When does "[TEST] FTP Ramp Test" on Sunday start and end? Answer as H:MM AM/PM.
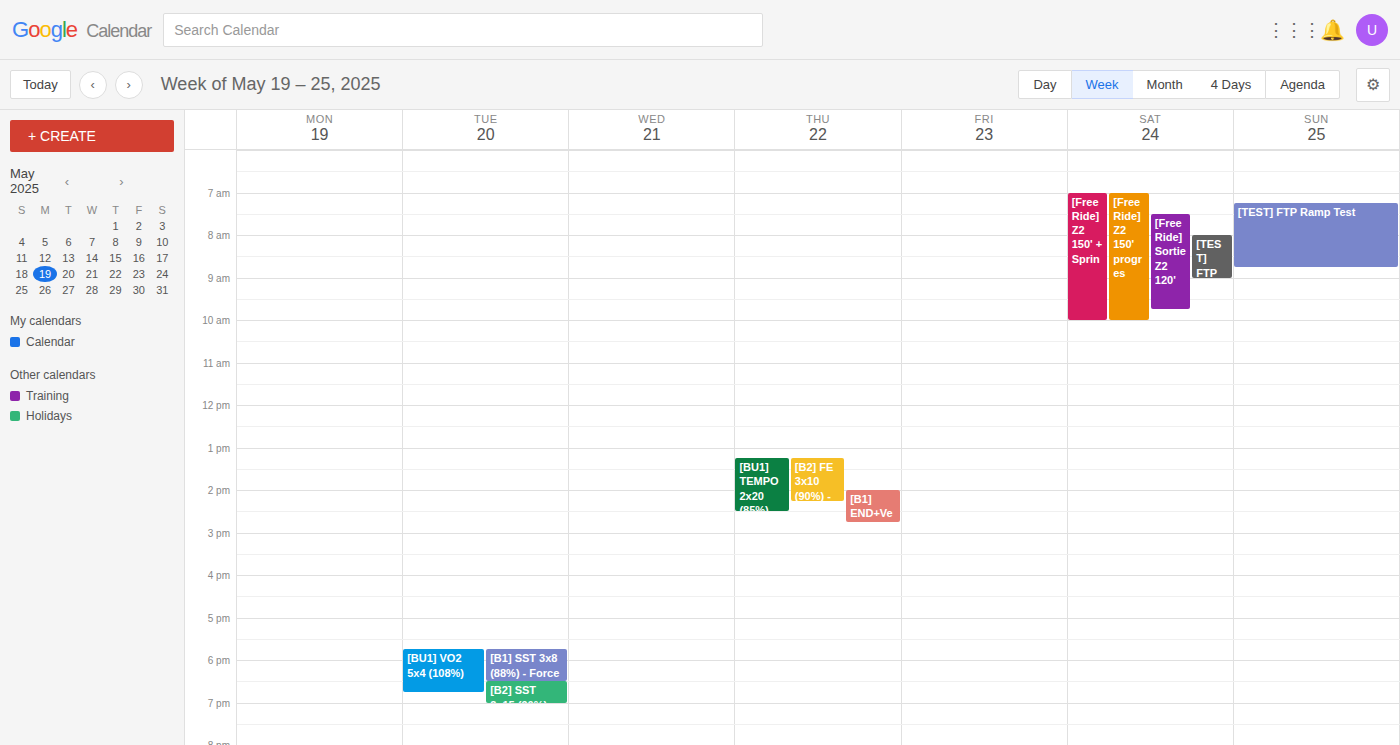
7:15 AM to 8:45 AM